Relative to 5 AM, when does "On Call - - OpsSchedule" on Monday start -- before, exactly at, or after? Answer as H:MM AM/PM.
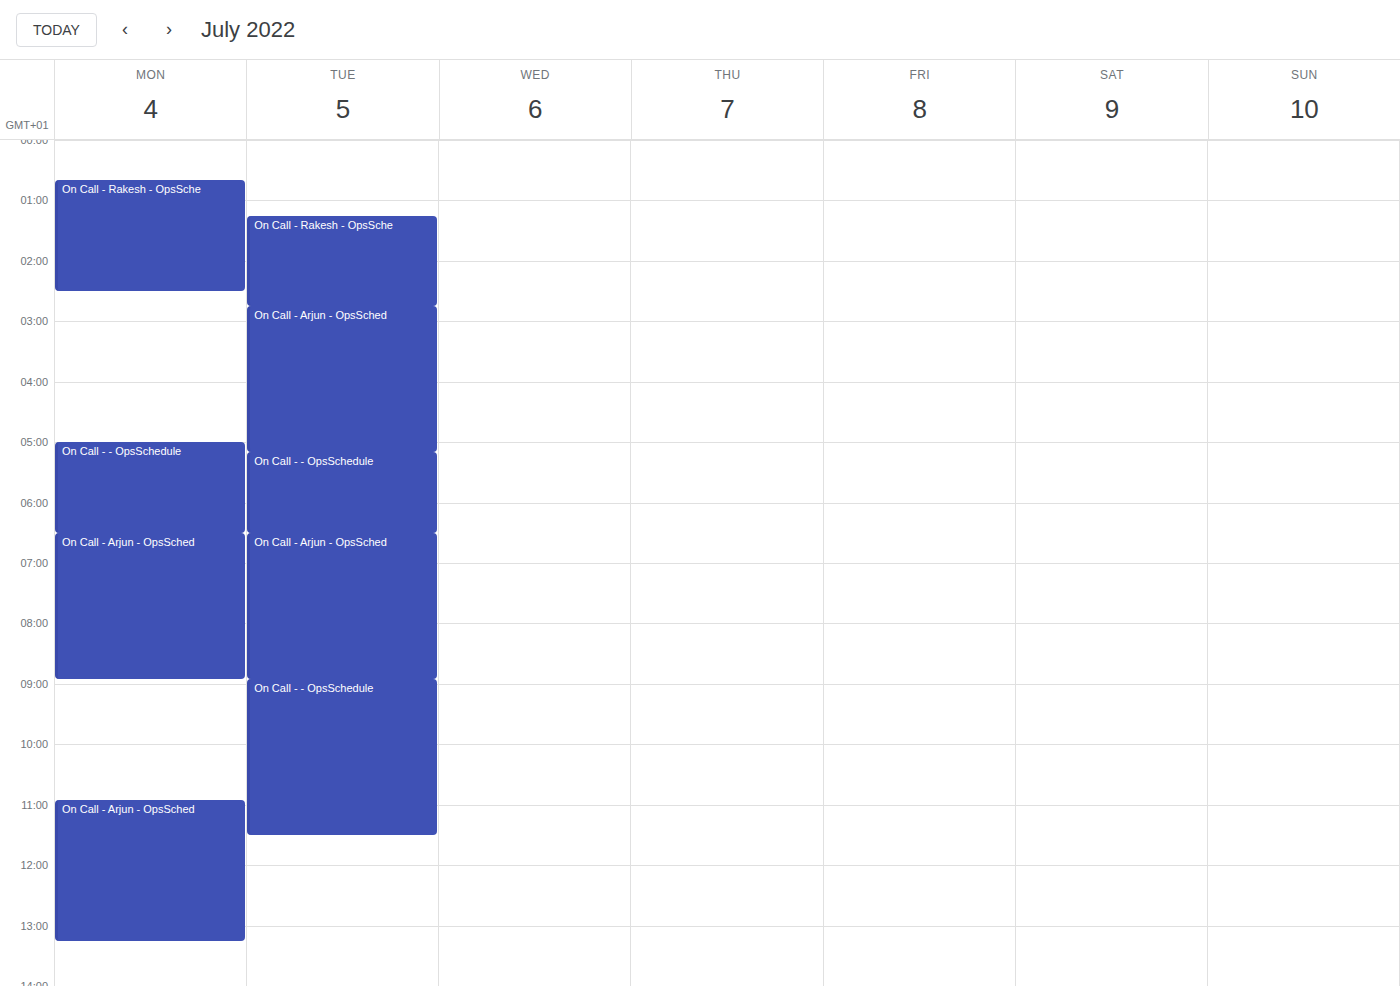
5:00 AM -- exactly at 5 AM, on the 5 AM line.